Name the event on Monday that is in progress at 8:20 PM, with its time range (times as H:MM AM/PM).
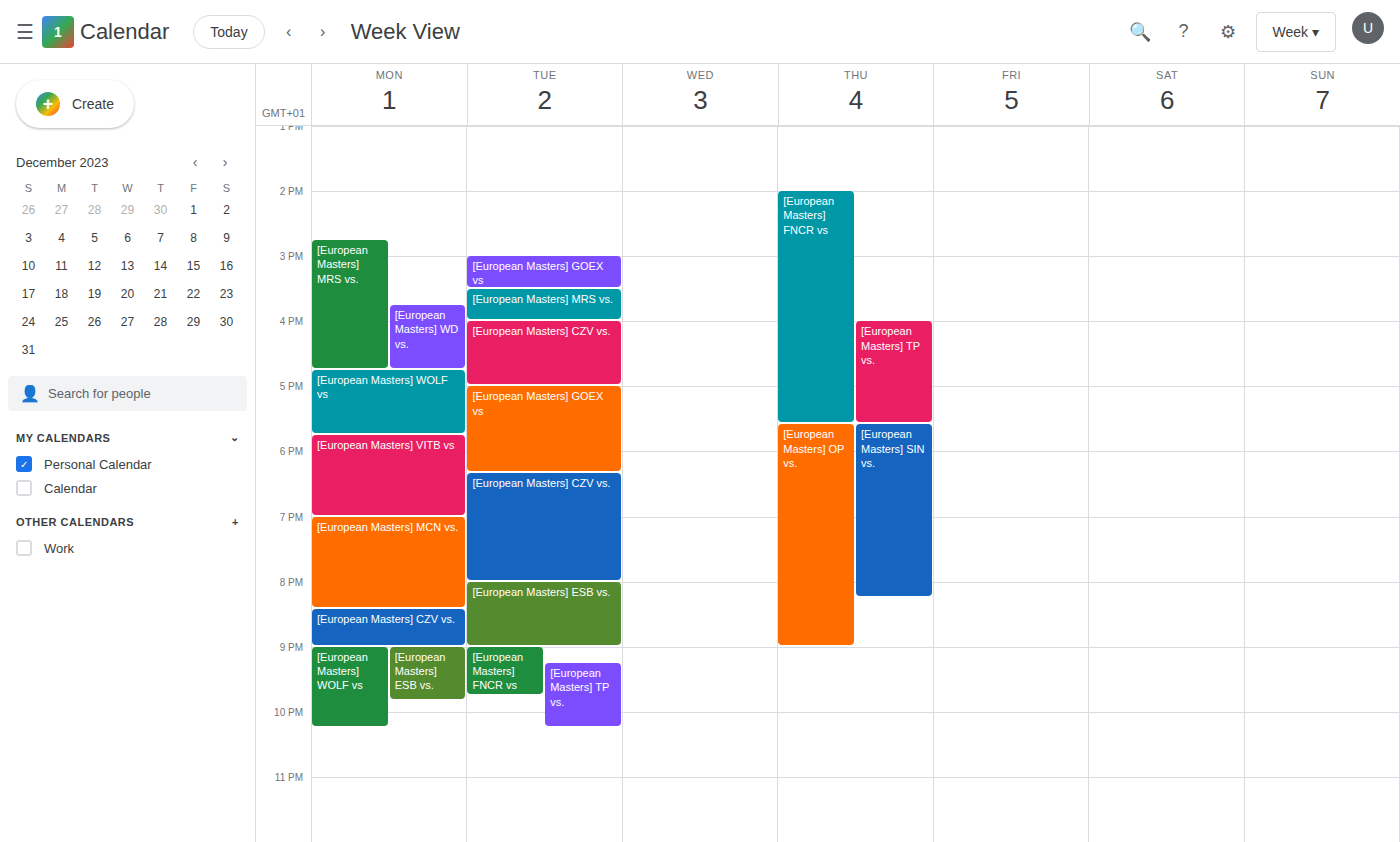
"[European Masters] MCN vs.", 7:00 PM to 8:25 PM